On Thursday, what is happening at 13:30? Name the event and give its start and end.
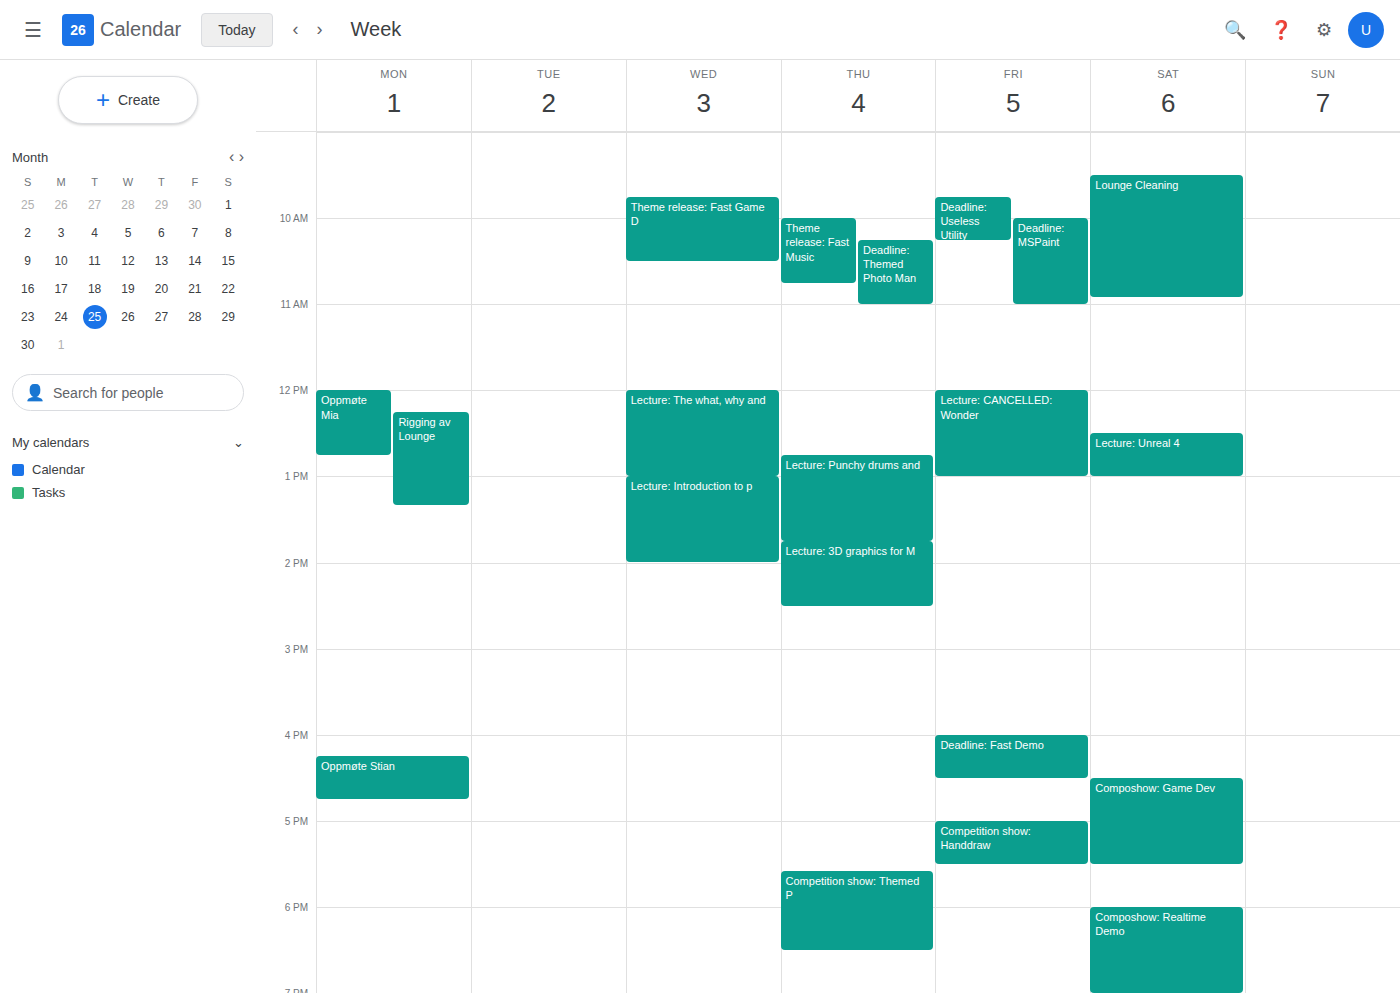
"Lecture: Punchy drums and", 12:45 to 13:45